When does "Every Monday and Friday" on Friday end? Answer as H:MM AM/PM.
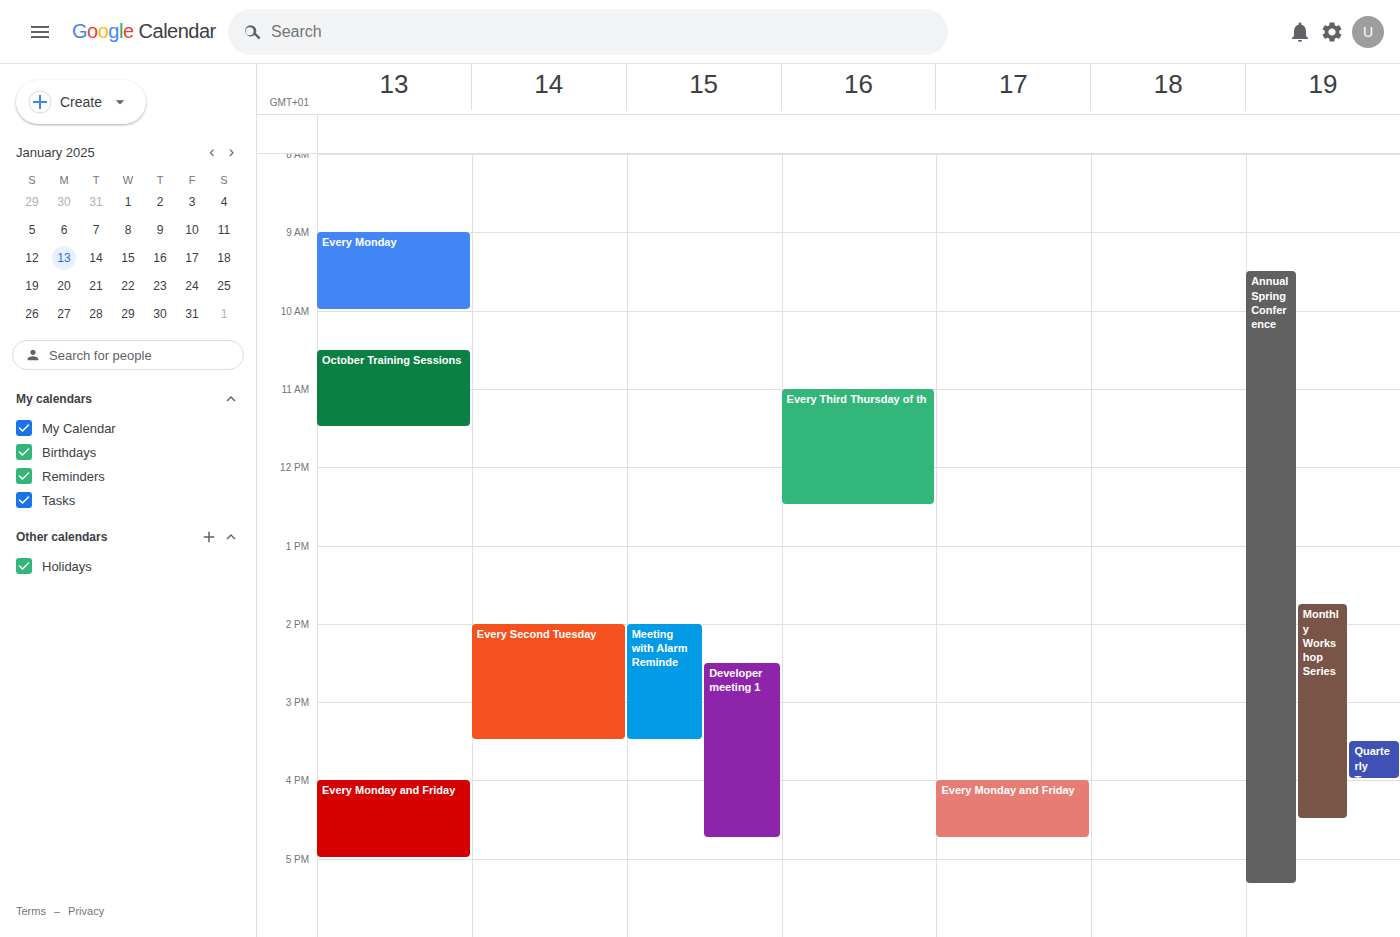
4:45 PM